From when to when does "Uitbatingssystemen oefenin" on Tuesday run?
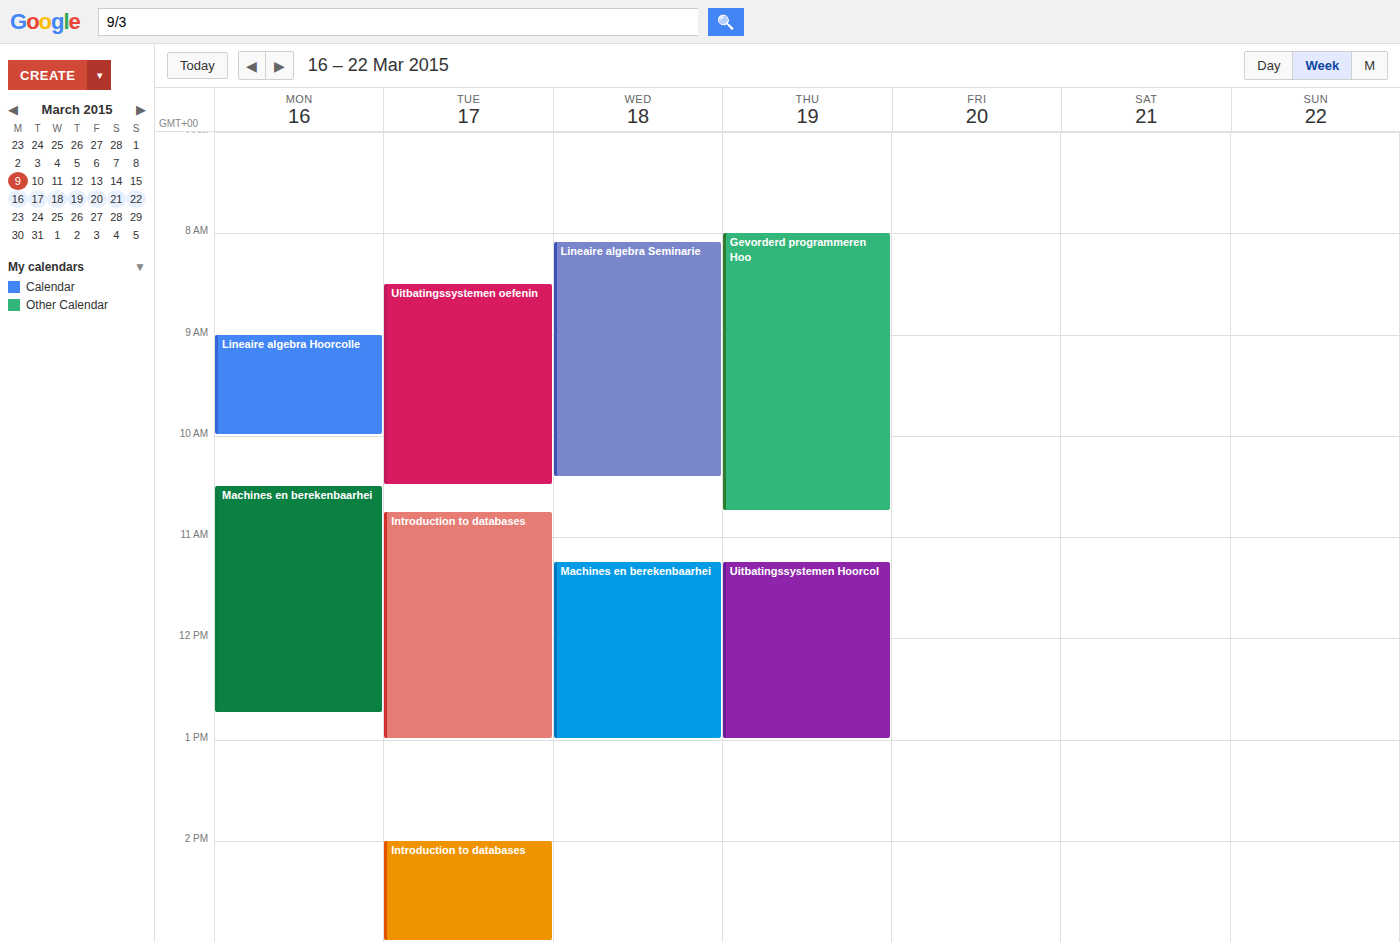
8:30 AM to 10:30 AM